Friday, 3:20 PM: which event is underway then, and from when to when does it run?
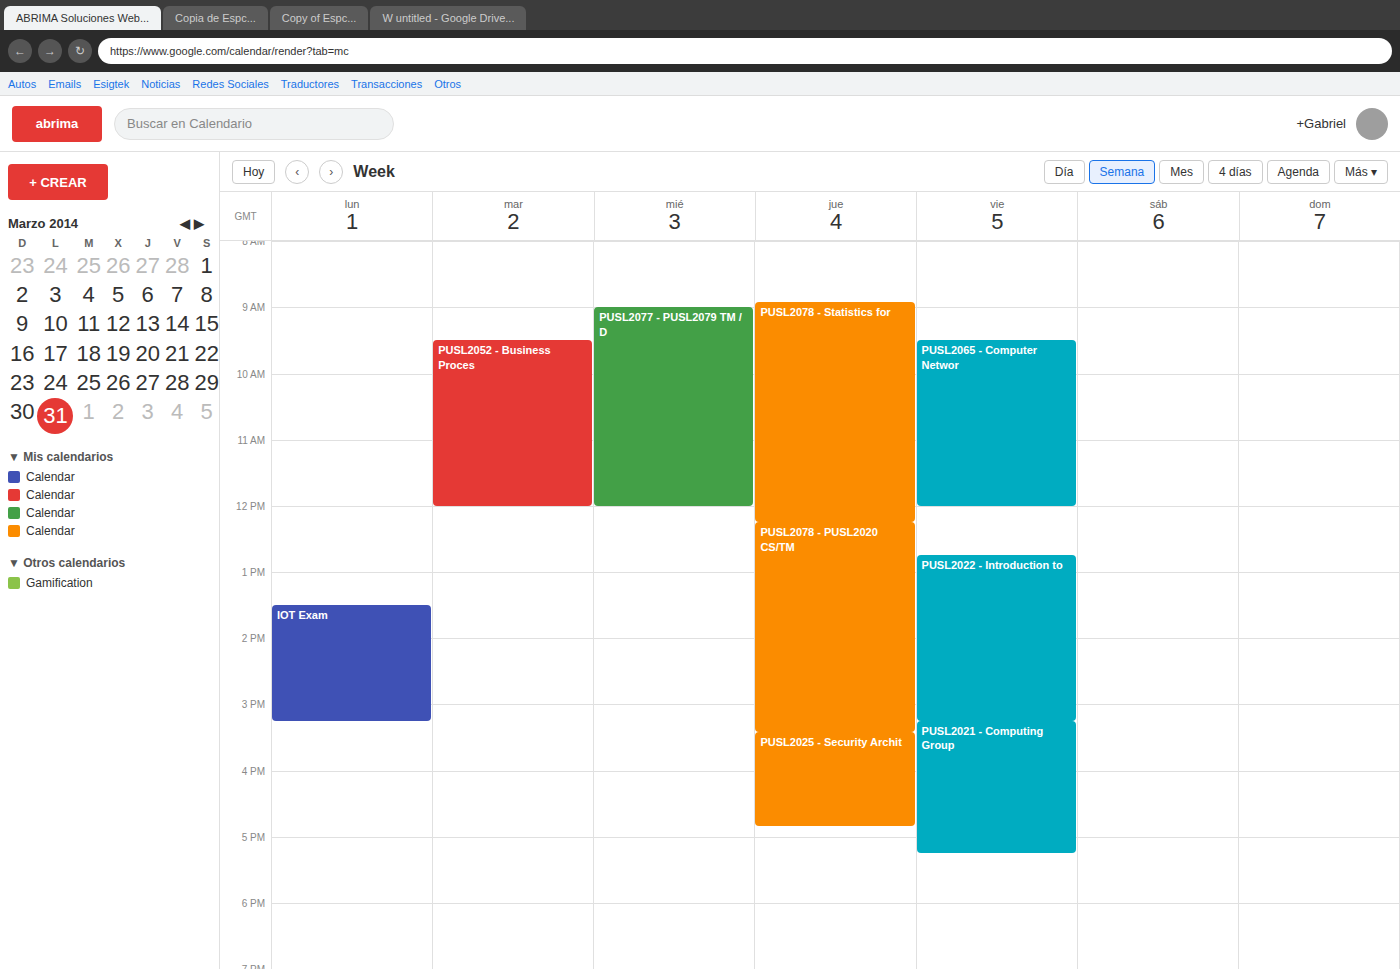
"PUSL2021 - Computing Group", 3:15 PM to 5:15 PM